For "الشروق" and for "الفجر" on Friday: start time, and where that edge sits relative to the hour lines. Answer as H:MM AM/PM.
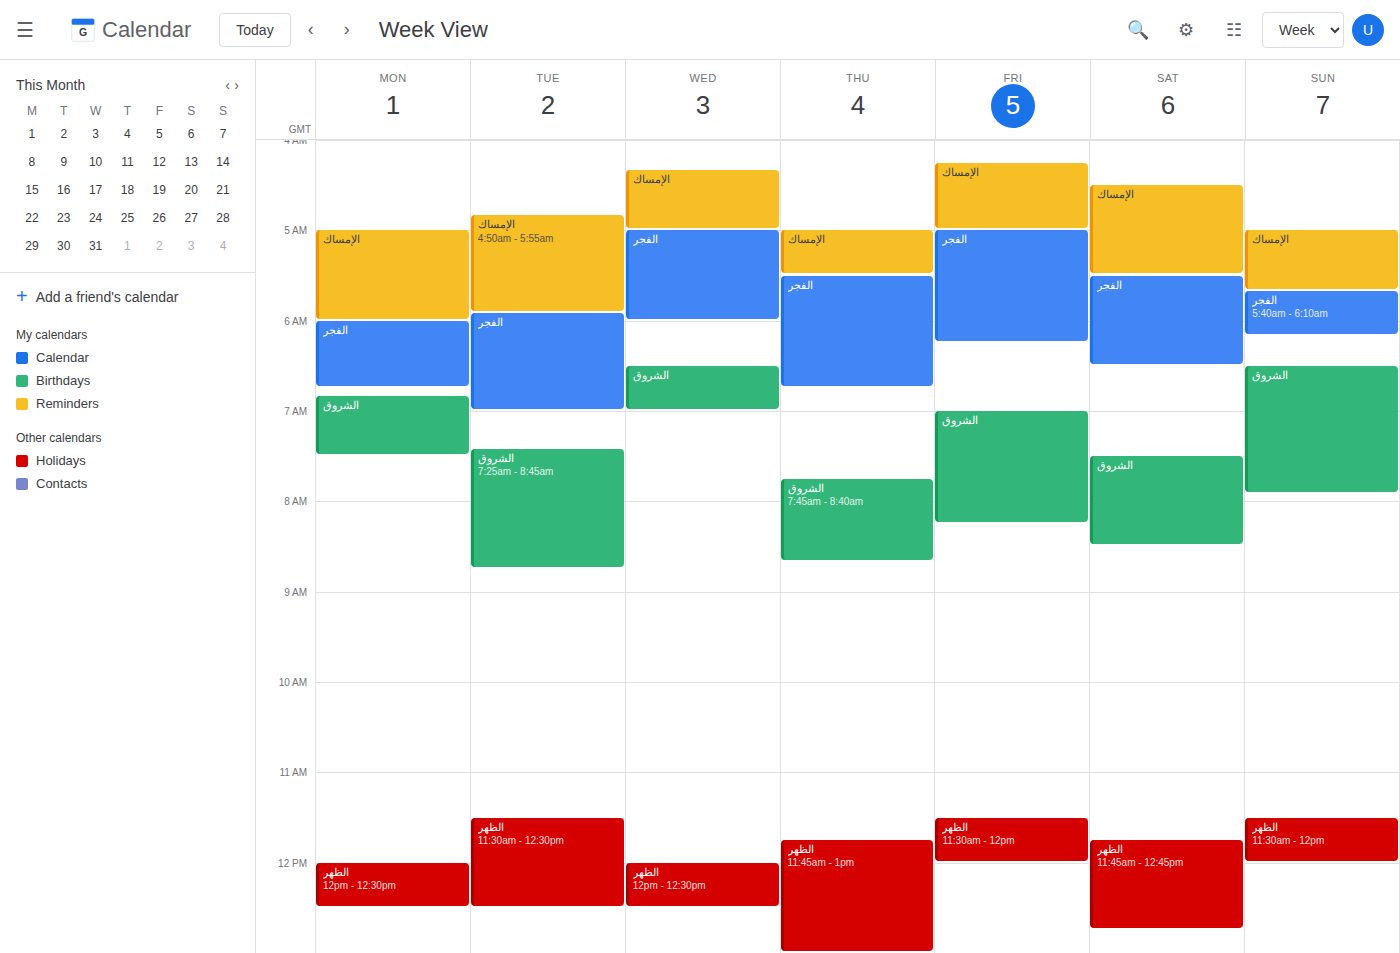
"الشروق": 7:00 AM, exactly on the 7 AM line. "الفجر": 5:00 AM, exactly on the 5 AM line.